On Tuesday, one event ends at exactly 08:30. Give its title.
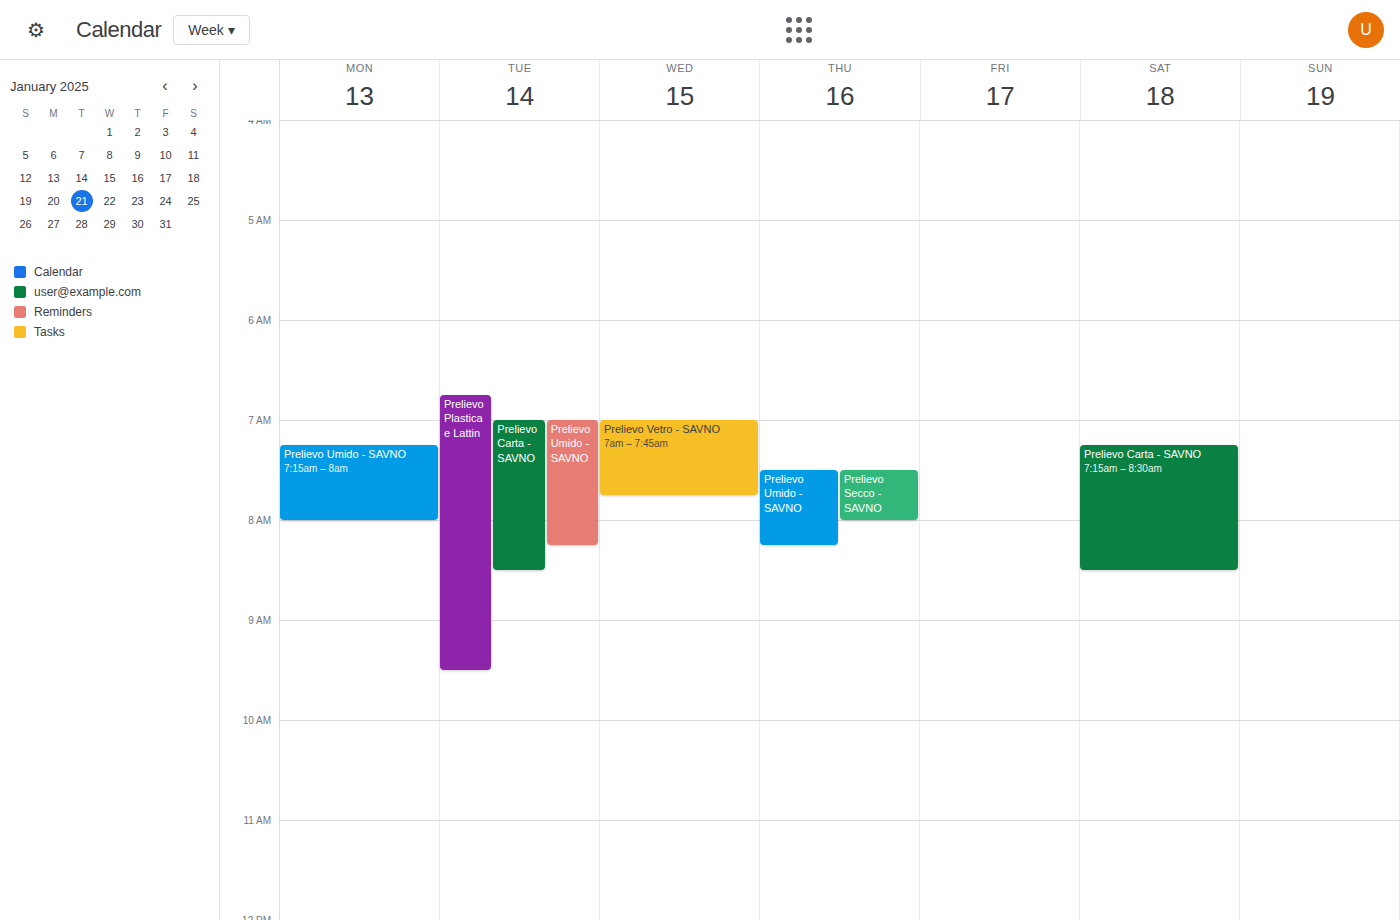
"Prelievo Carta - SAVNO"